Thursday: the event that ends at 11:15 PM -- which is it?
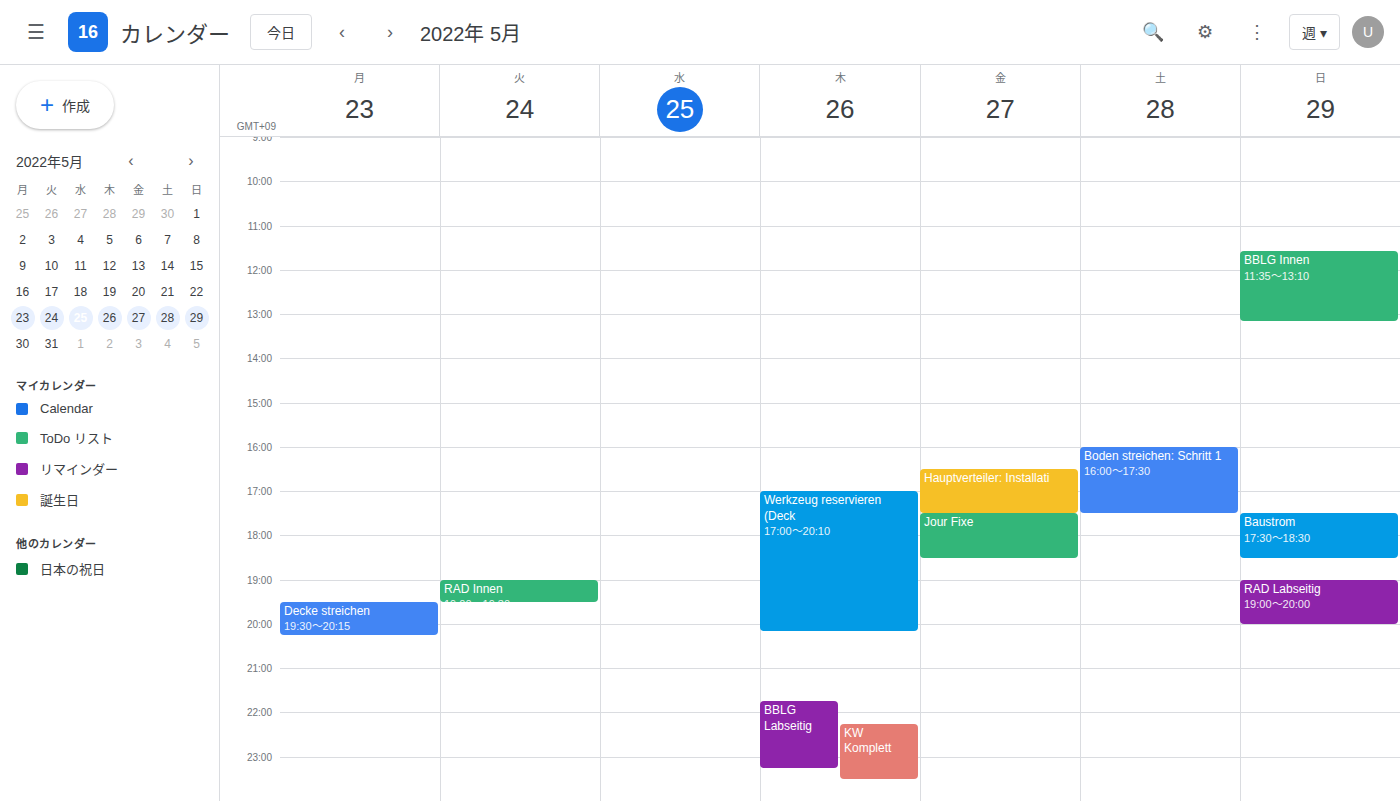
"BBLG Labseitig"